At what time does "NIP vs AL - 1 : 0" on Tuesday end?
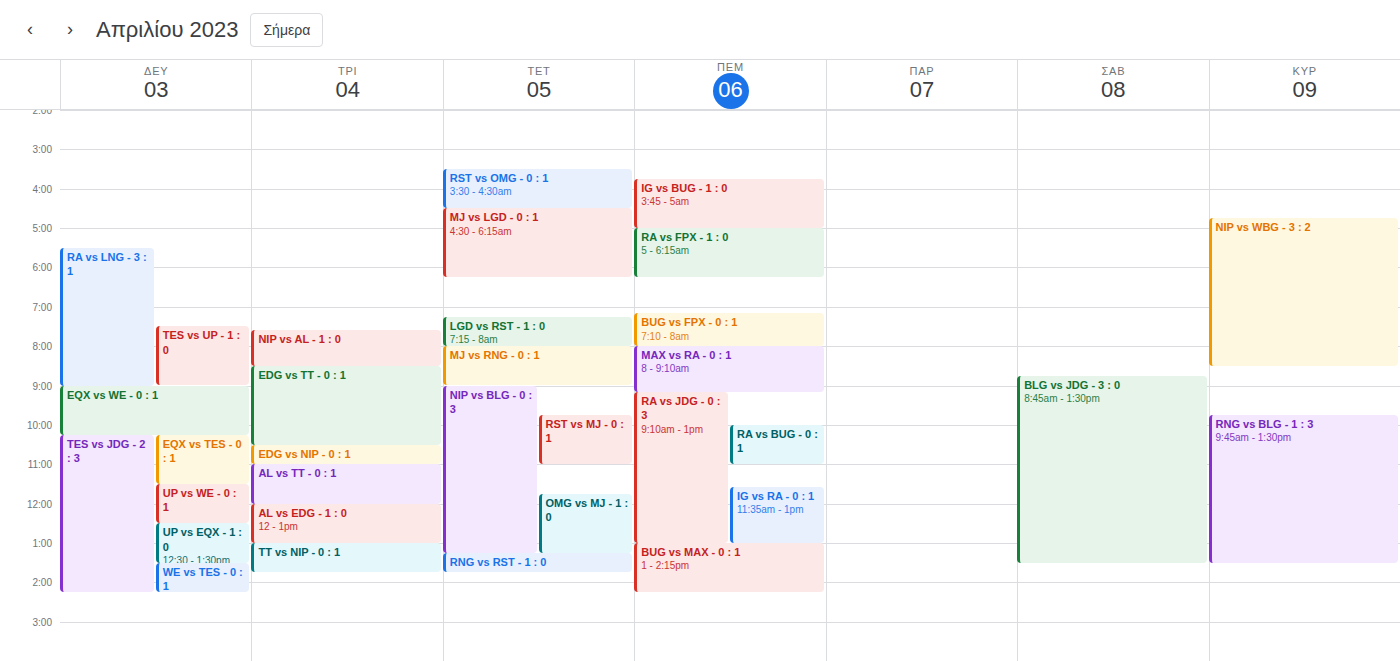
8:30 AM